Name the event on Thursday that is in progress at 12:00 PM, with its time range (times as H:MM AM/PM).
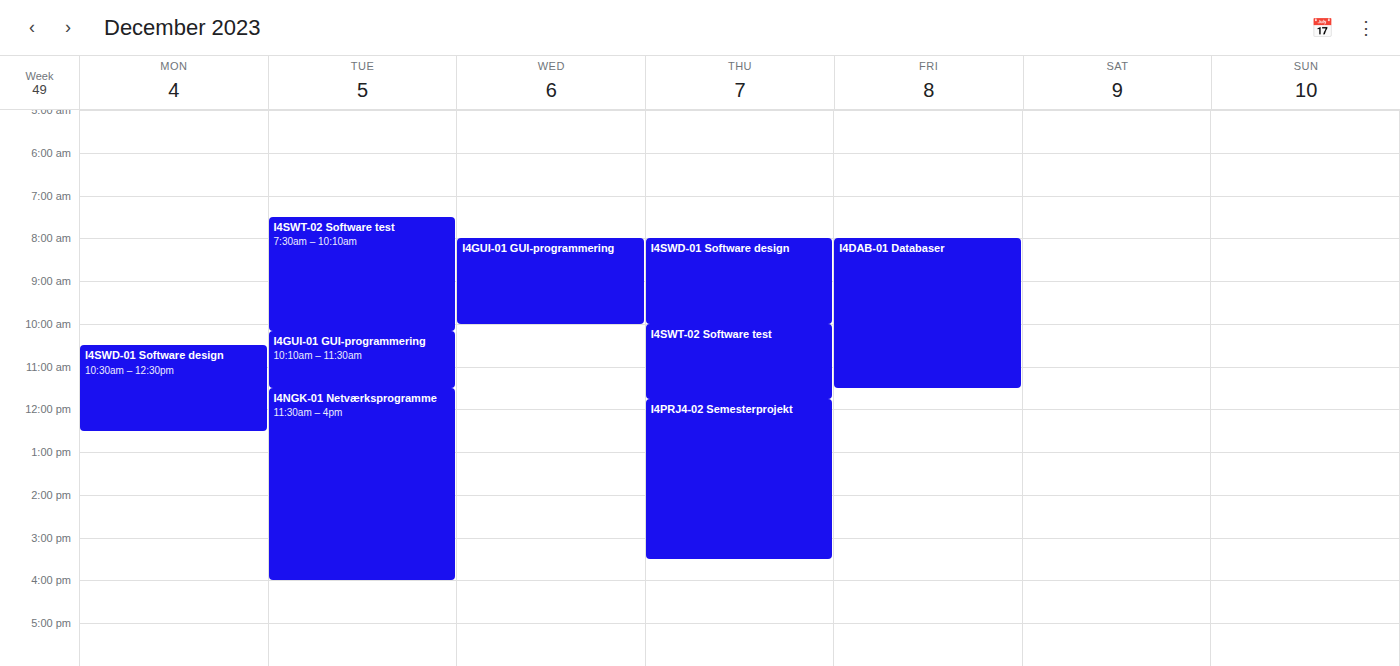
"I4PRJ4-02 Semesterprojekt", 11:45 AM to 3:30 PM